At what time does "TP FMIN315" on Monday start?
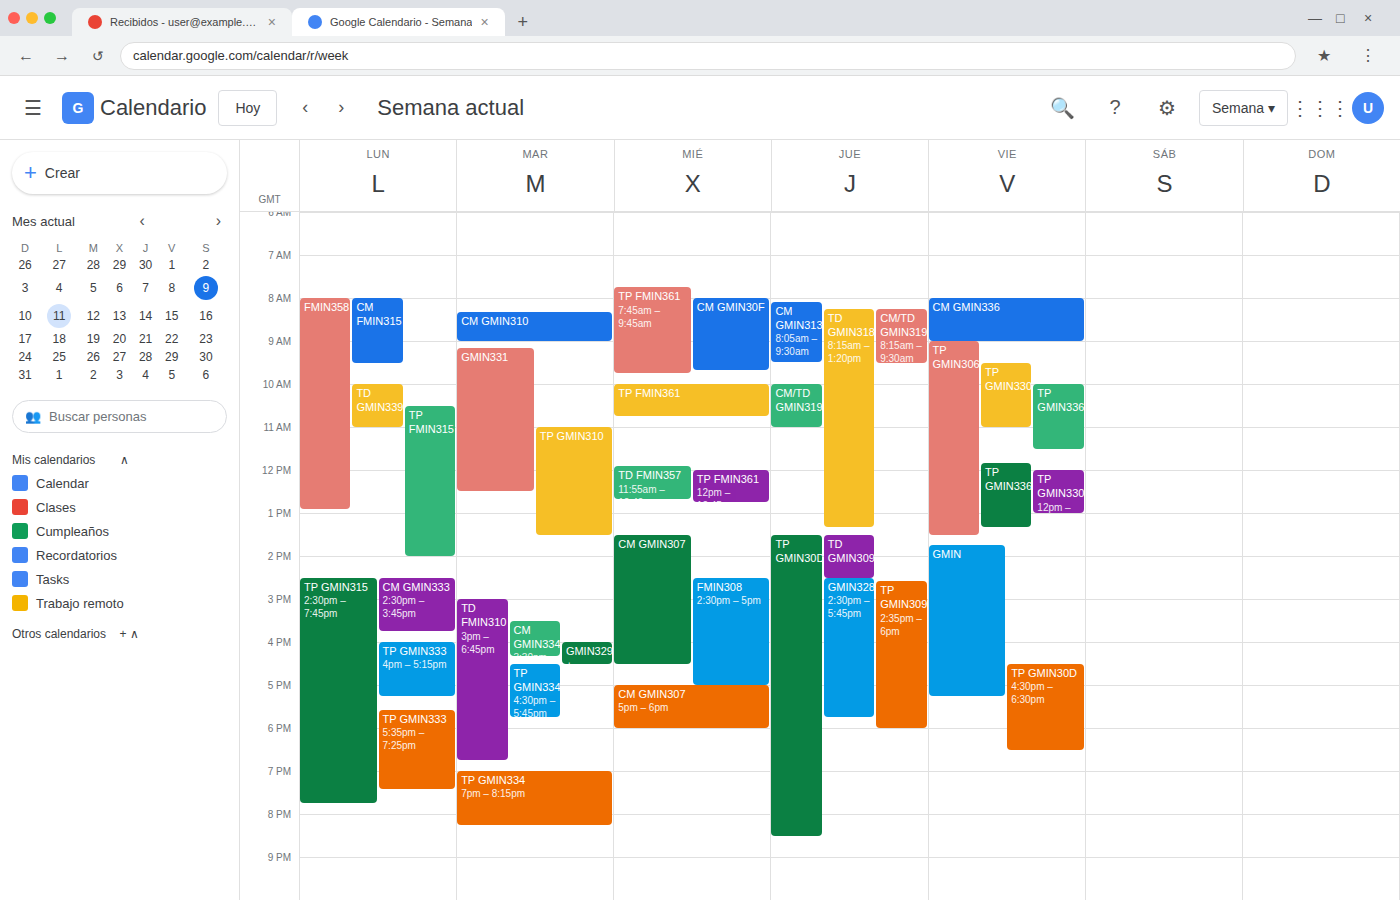
10:30 AM